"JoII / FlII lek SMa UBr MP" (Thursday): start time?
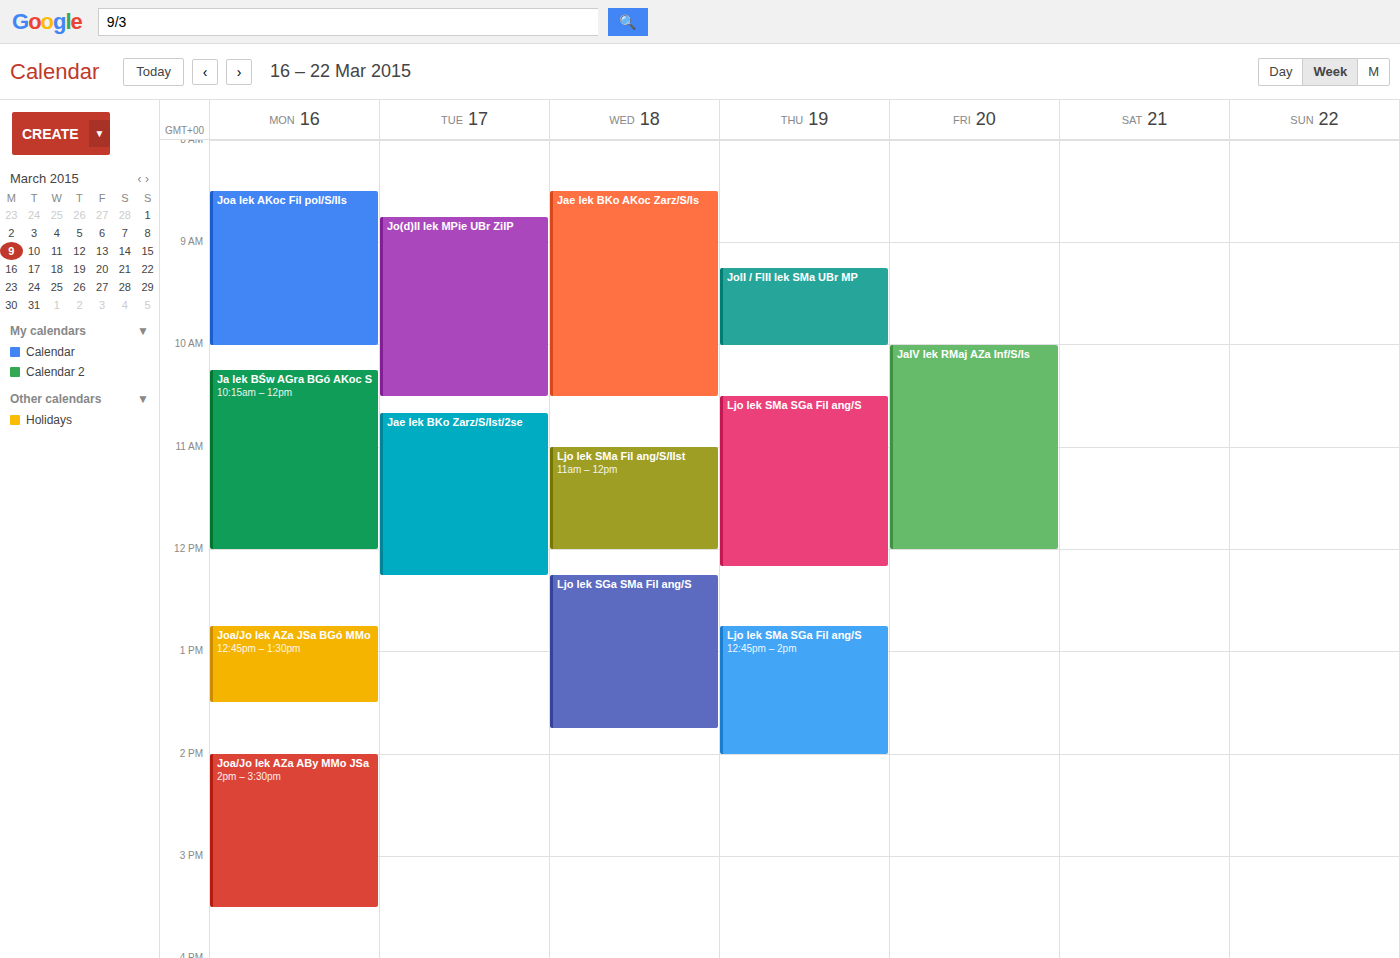
9:15 AM